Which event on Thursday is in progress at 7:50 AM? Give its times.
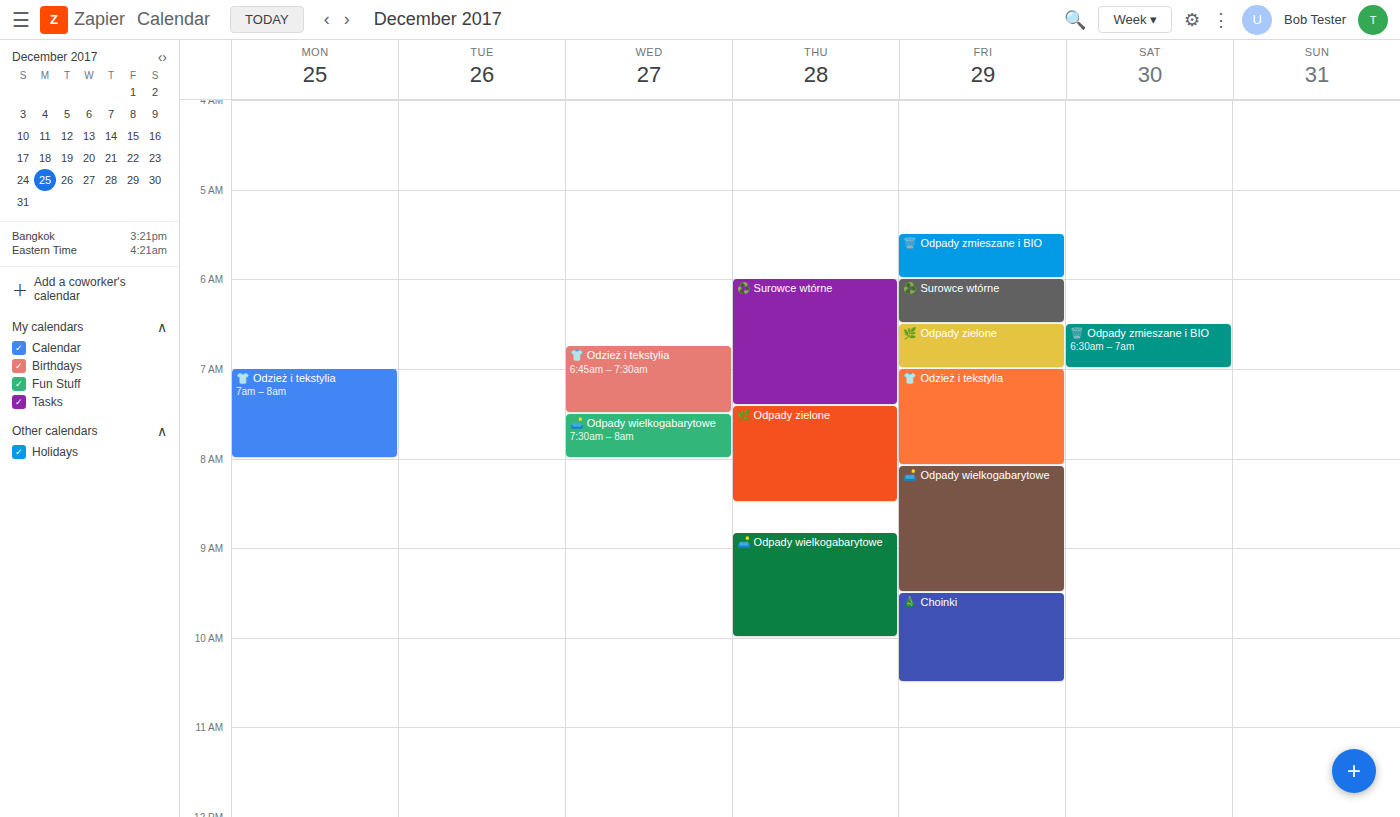
"🌿 Odpady zielone", 7:25 AM to 8:30 AM